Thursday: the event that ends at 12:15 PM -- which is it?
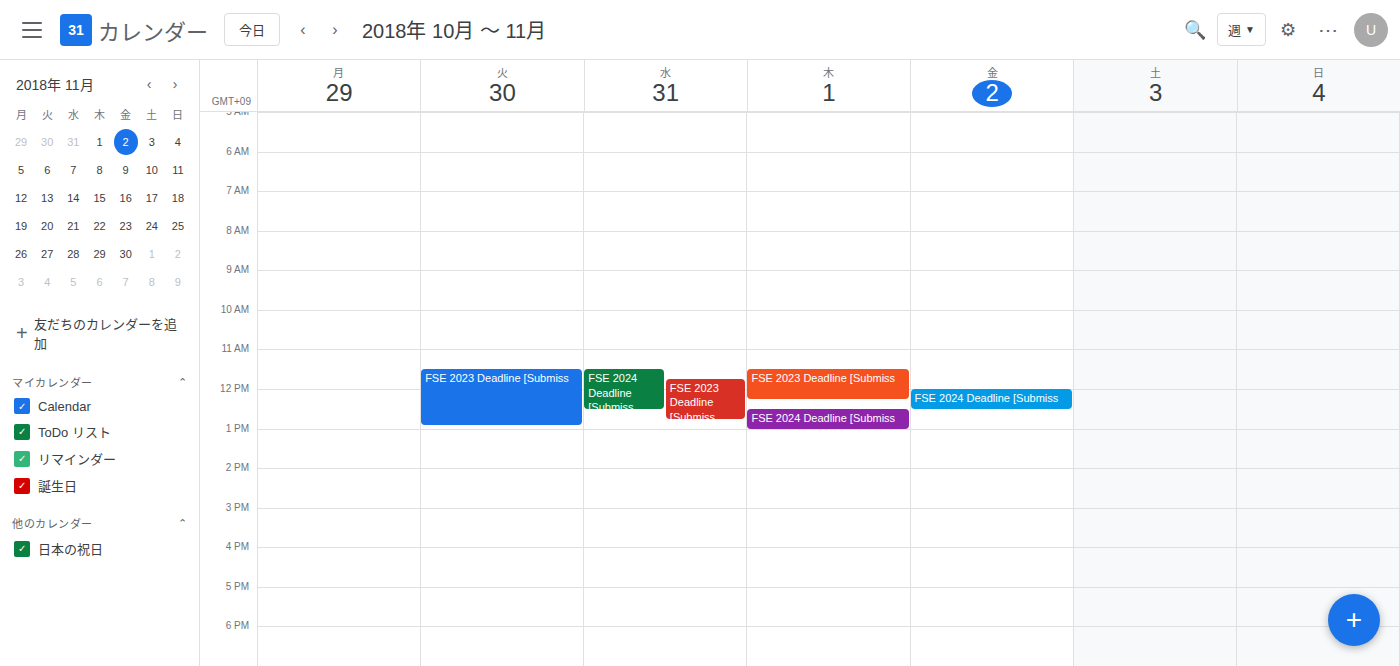
"FSE 2023 Deadline [Submiss"